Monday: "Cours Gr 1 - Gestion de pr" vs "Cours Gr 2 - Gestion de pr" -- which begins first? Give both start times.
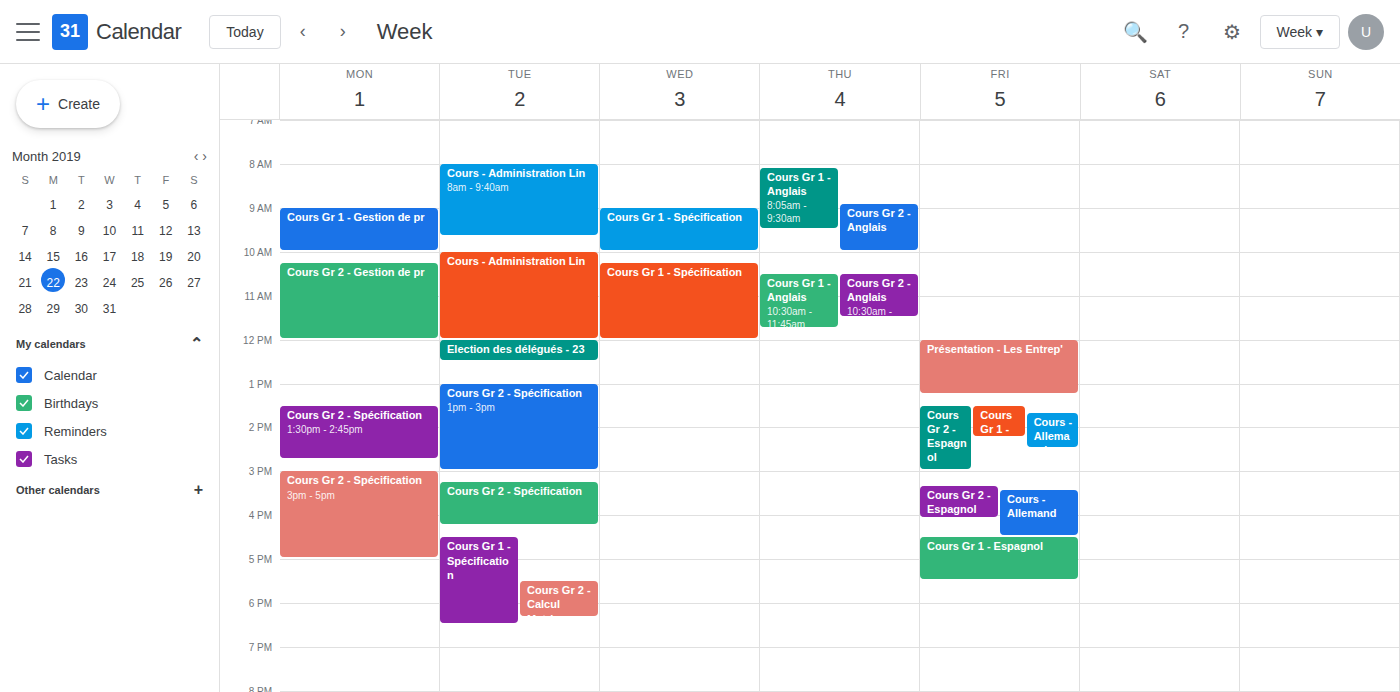
"Cours Gr 1 - Gestion de pr" 09:00; "Cours Gr 2 - Gestion de pr" 10:15.